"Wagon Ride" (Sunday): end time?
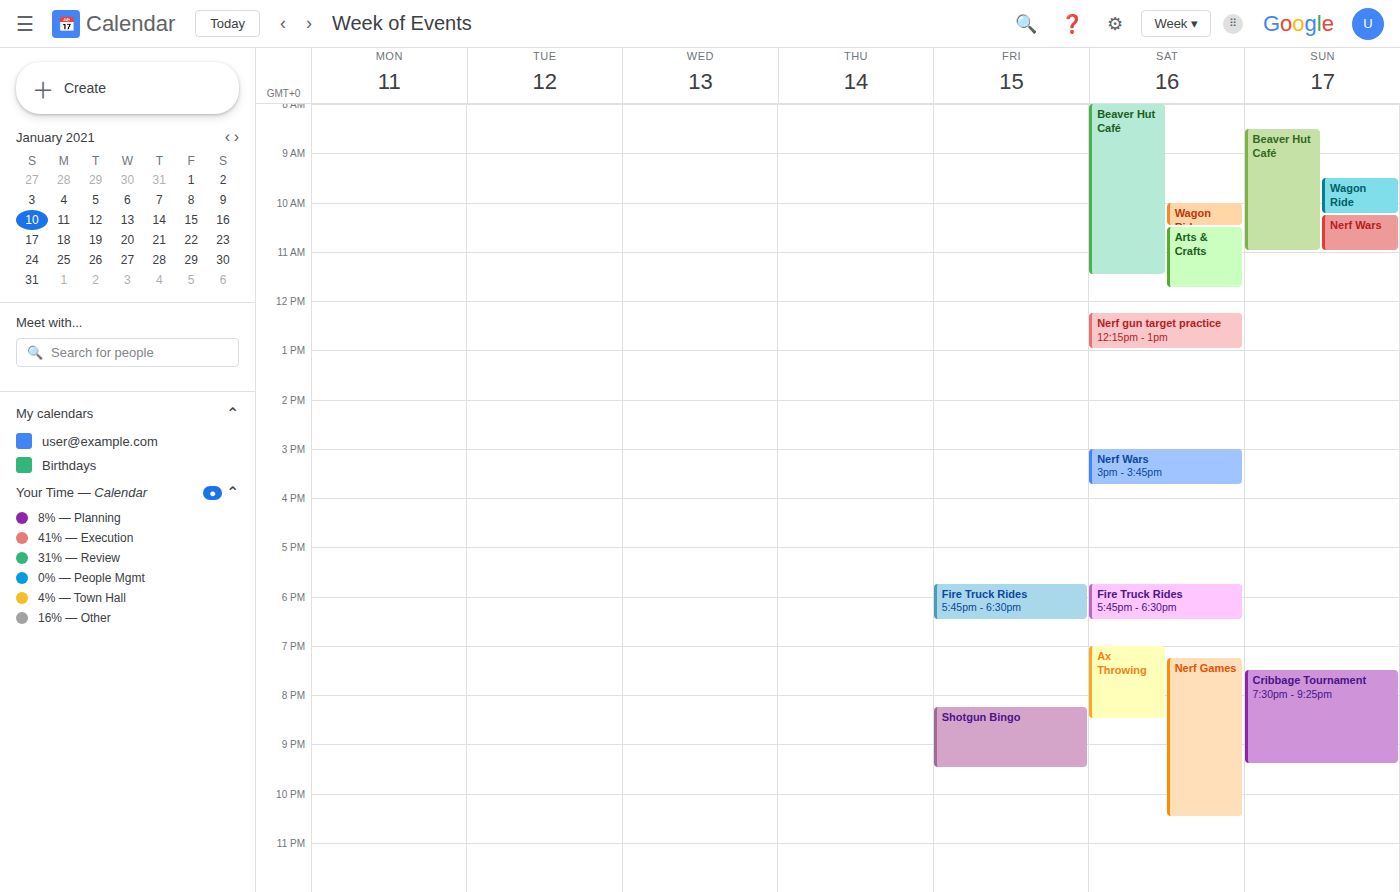
10:15 AM